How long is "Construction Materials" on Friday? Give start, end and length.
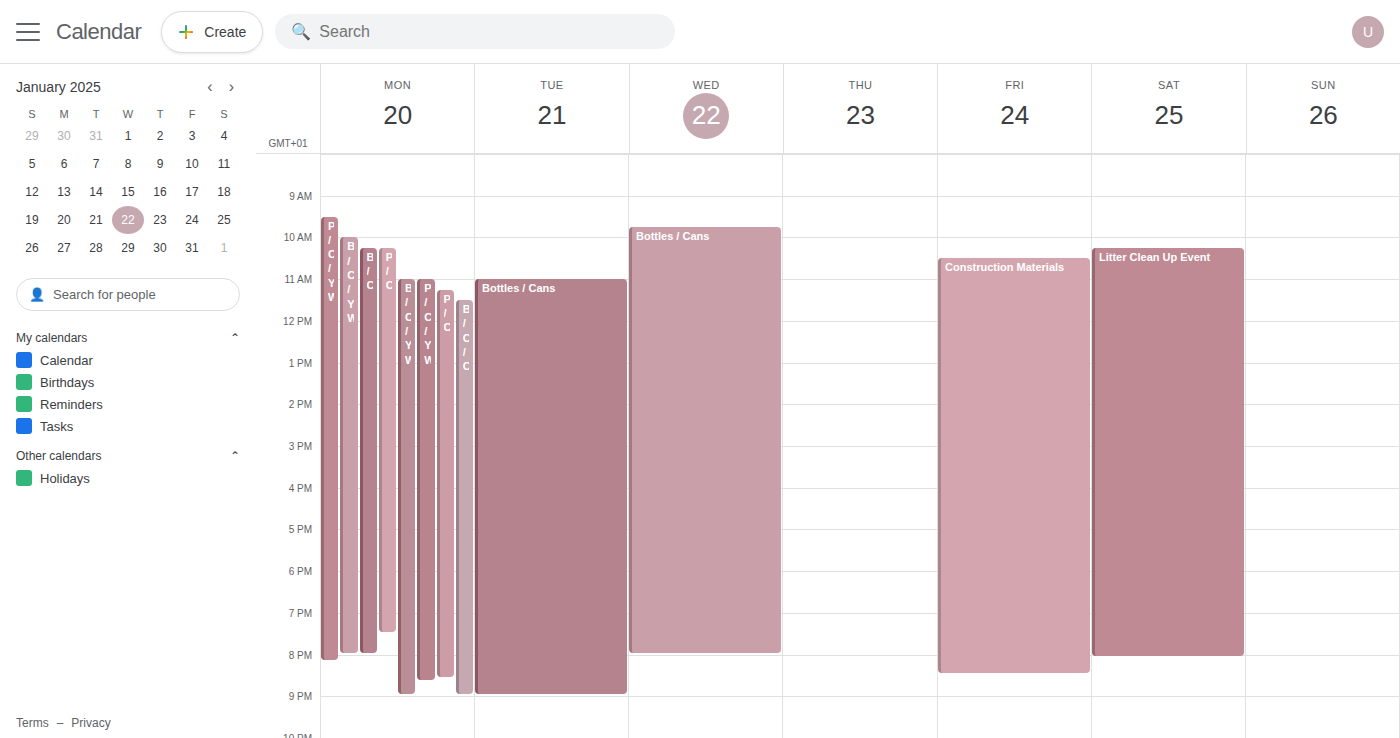
10:30 AM to 8:30 PM, 10 hours